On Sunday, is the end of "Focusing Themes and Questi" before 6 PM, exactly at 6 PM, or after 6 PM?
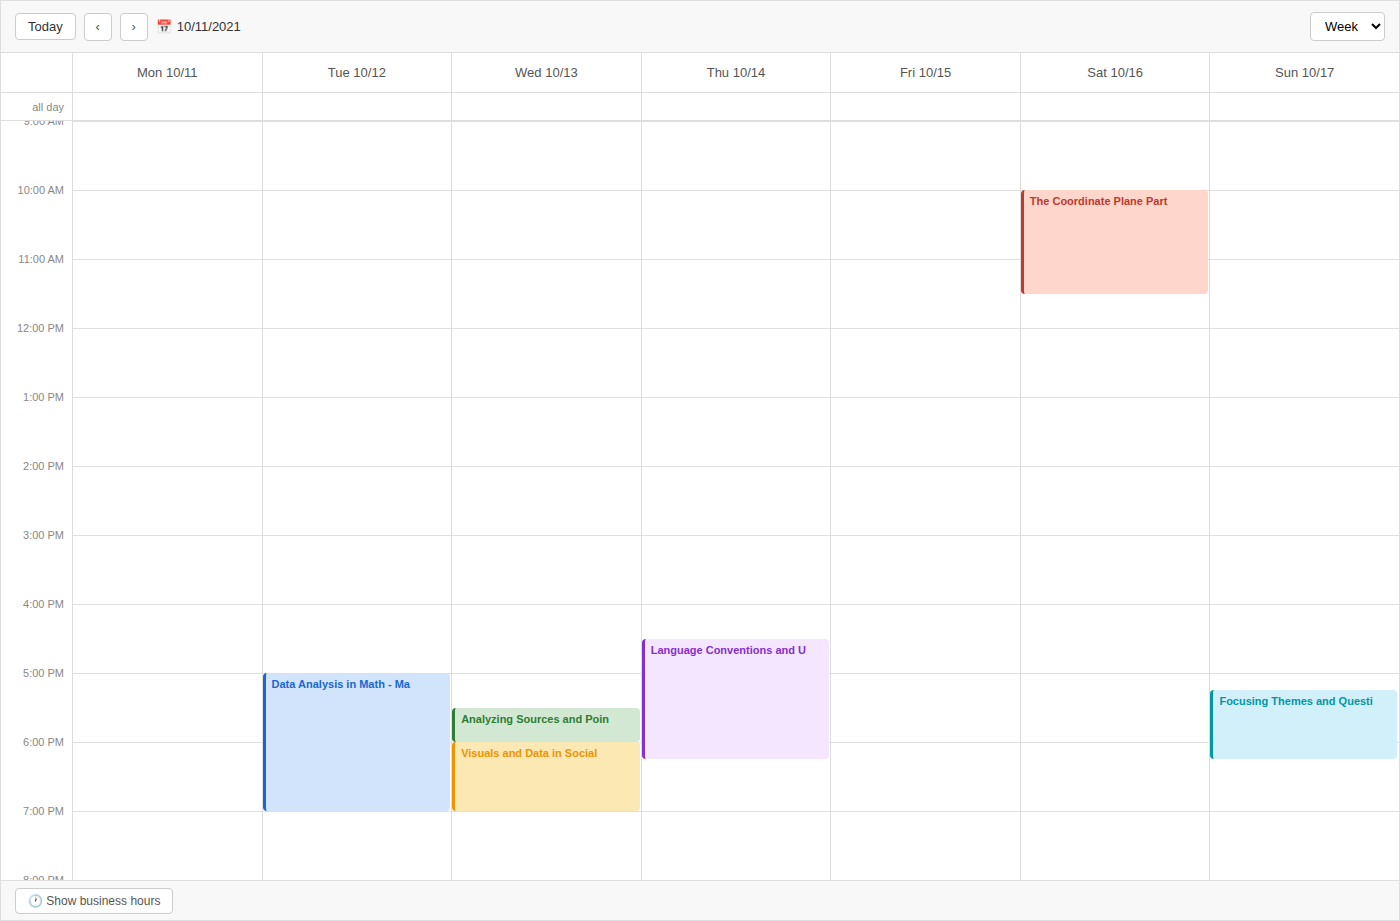
6:15 PM -- after 6 PM, 15 minutes below the 6 PM line.